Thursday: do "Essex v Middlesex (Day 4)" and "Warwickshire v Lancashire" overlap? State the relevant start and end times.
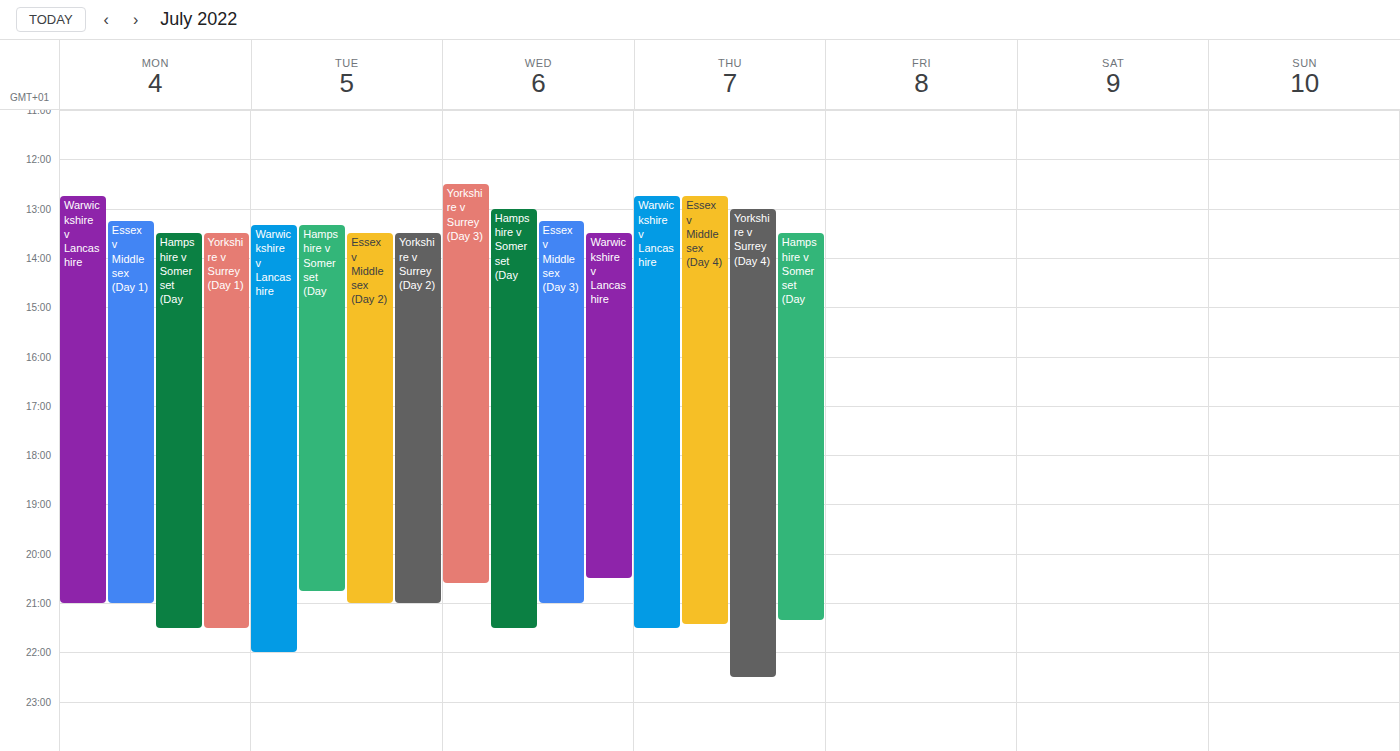
"Essex v Middlesex (Day 4)" runs 12:45 PM to 9:25 PM, inside "Warwickshire v Lancashire" -- they overlap.